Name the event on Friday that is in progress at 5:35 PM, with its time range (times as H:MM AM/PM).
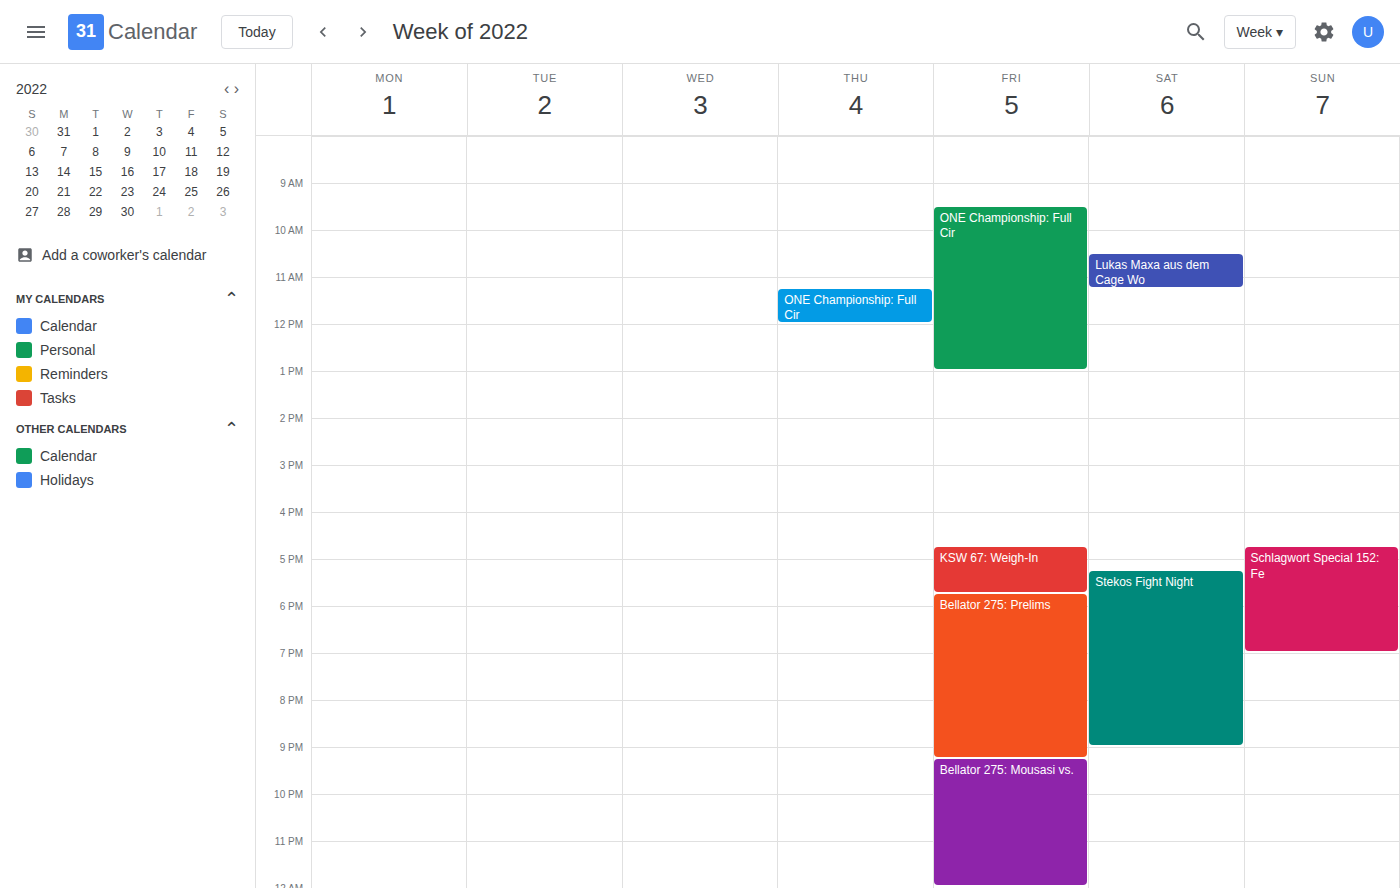
"KSW 67: Weigh-In", 4:45 PM to 5:45 PM